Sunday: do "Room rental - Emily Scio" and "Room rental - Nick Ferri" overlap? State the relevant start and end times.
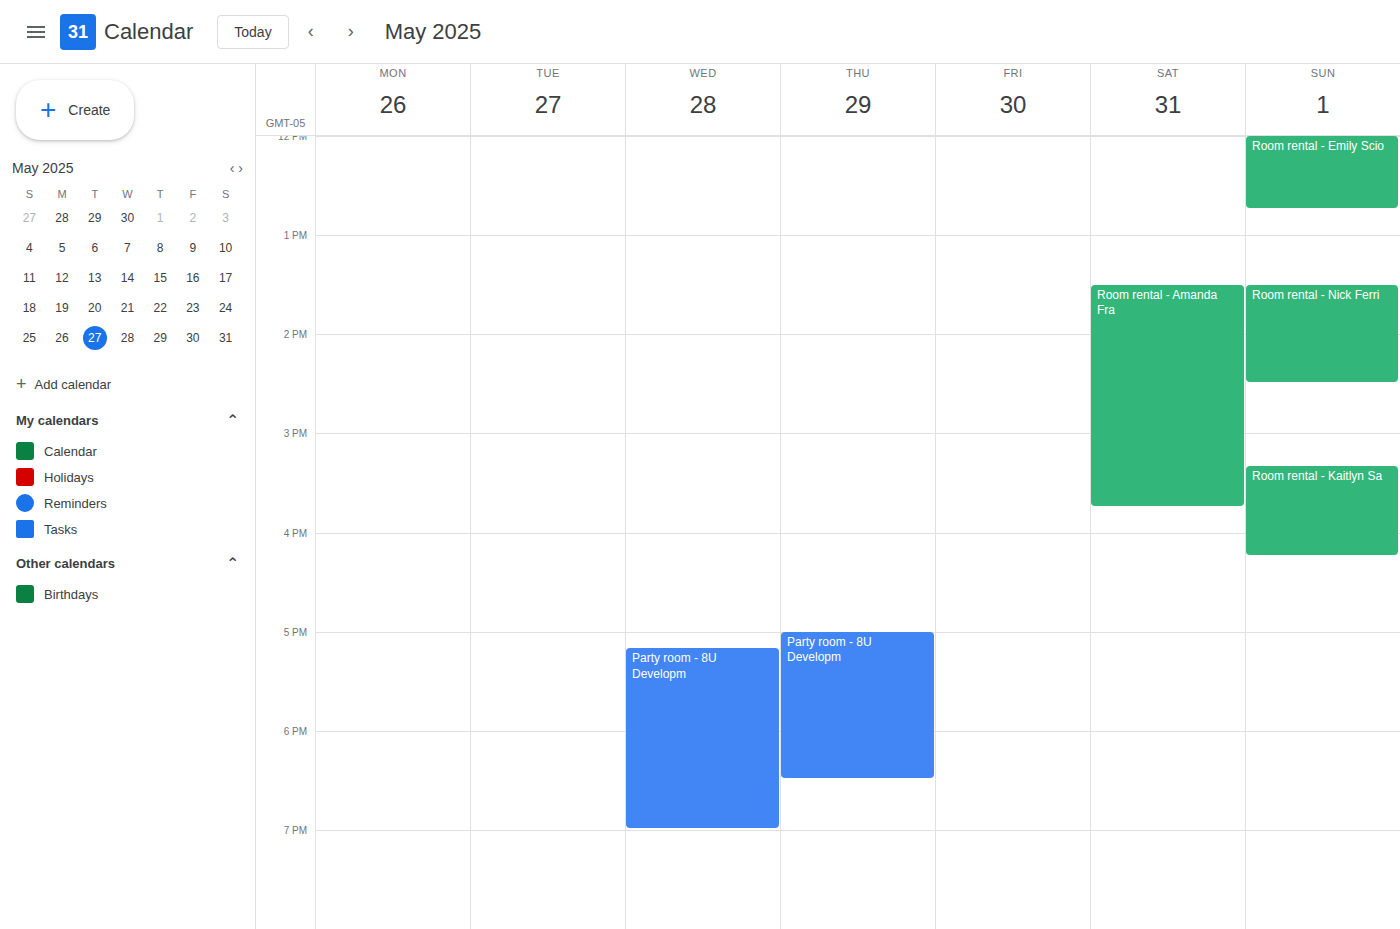
"Room rental - Emily Scio" ends at 12:45 PM and "Room rental - Nick Ferri" starts at 1:30 PM -- no overlap.